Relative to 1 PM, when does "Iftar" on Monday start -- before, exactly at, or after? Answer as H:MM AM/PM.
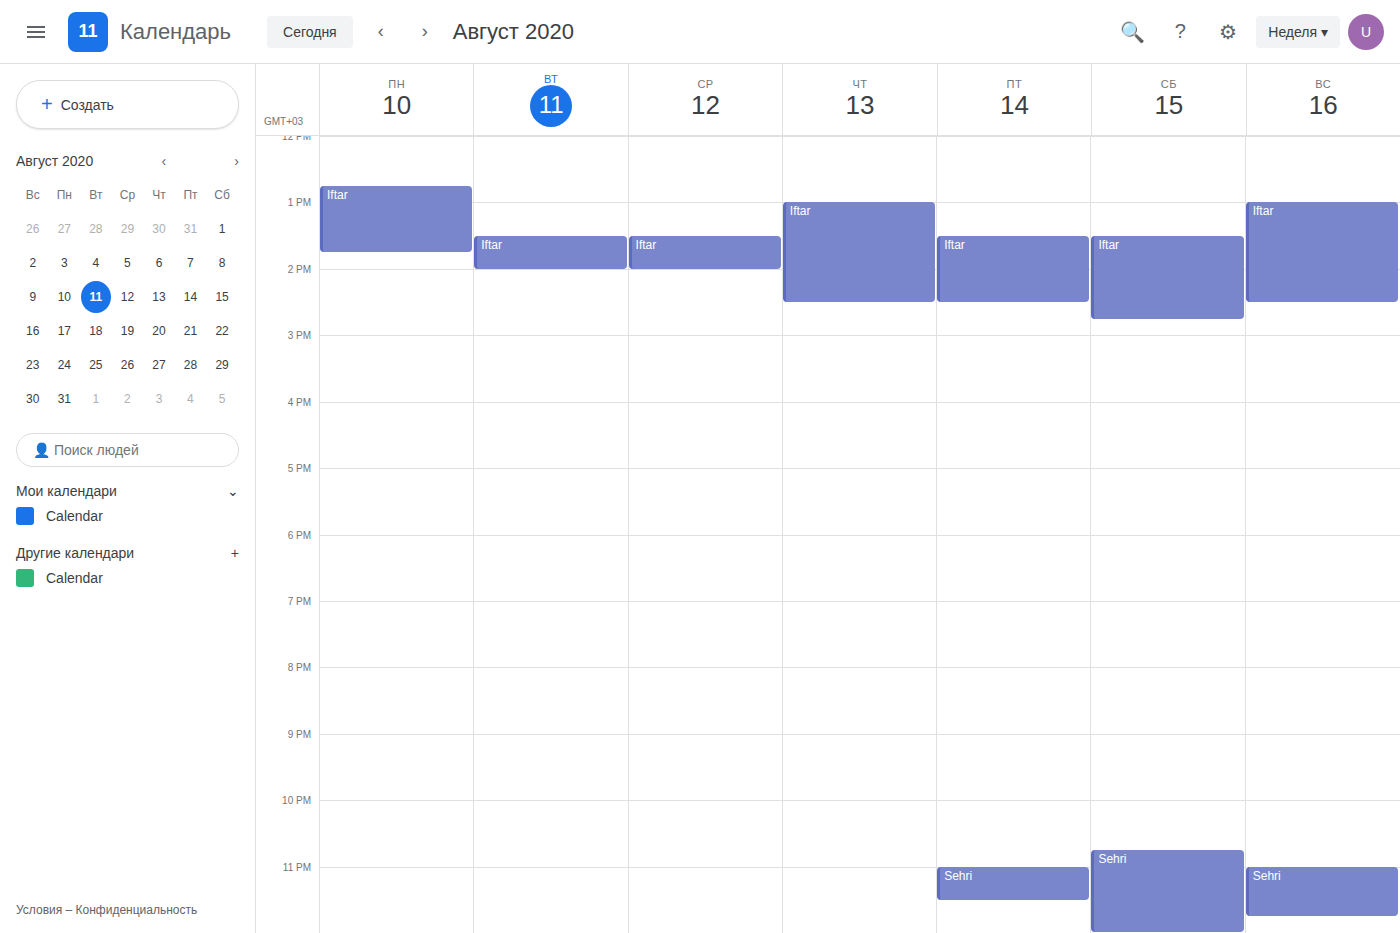
12:45 PM -- before 1 PM, 15 minutes above the 1 PM line.